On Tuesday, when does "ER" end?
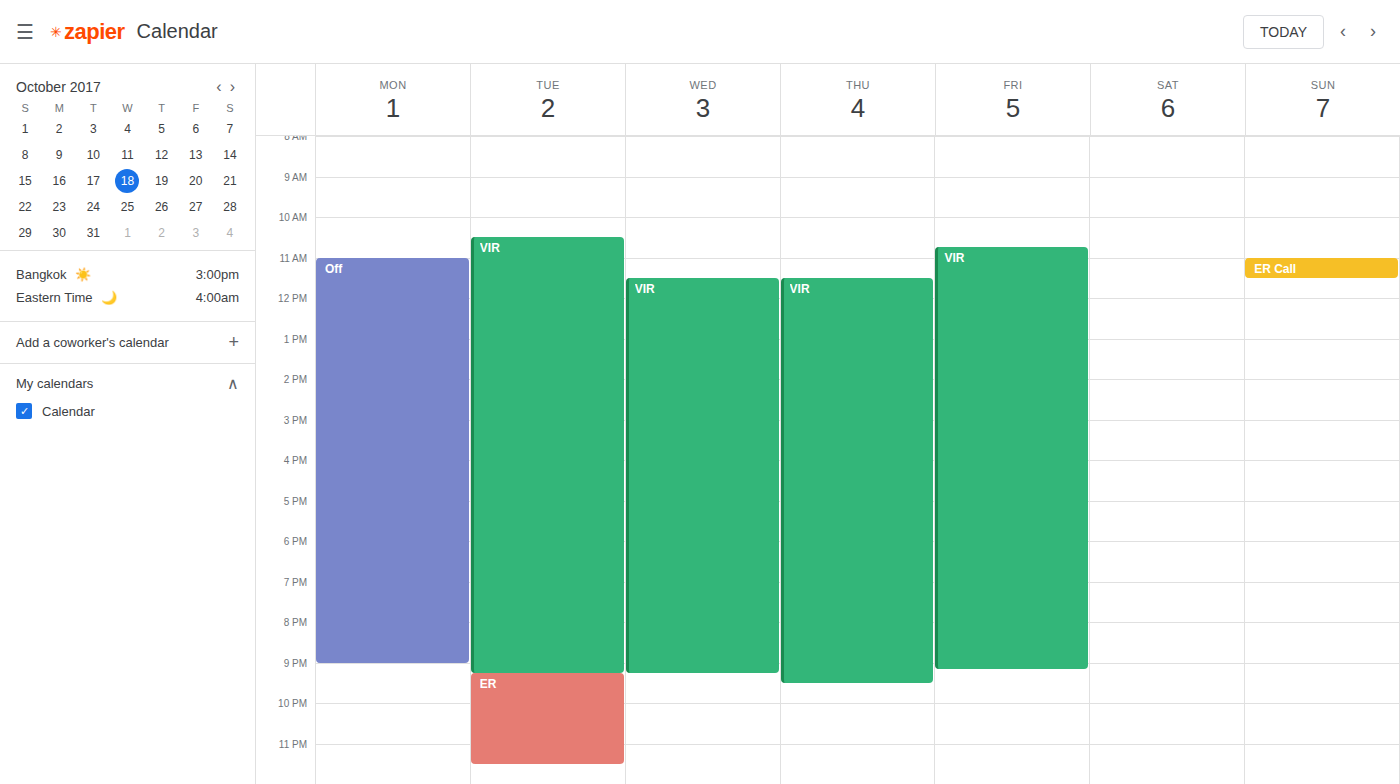
11:30 PM